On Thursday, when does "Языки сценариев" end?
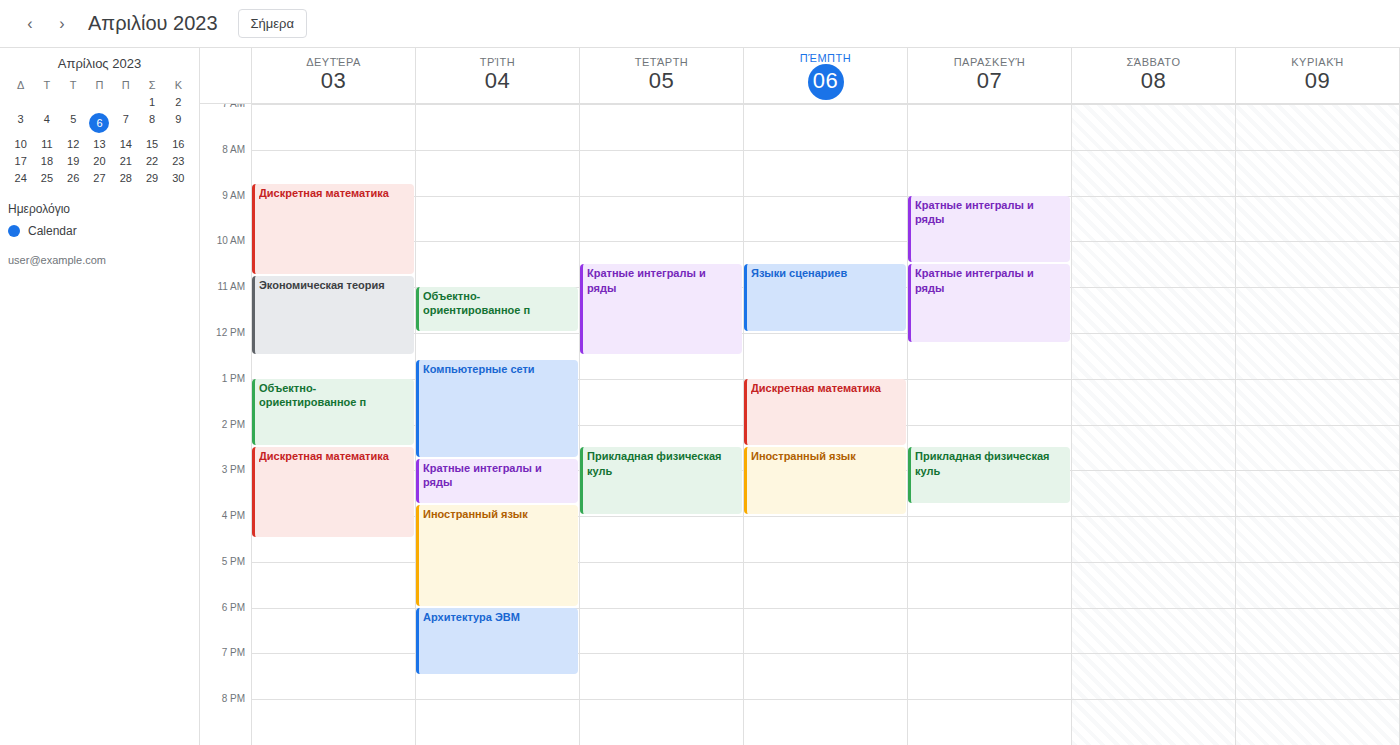
12:00 PM